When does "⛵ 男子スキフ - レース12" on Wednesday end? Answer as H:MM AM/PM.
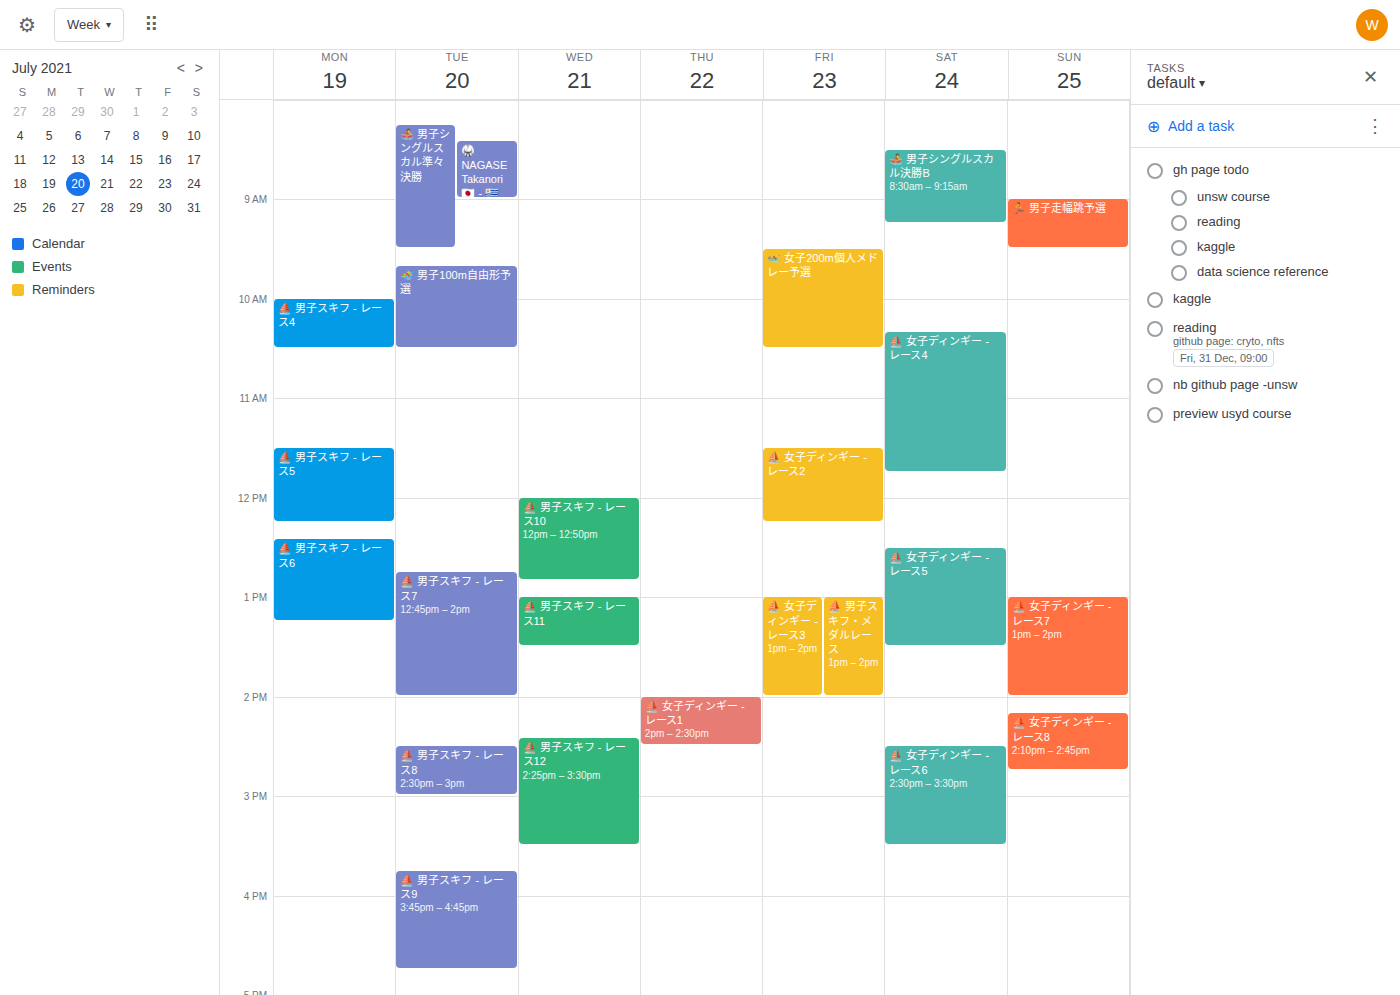
3:30 PM